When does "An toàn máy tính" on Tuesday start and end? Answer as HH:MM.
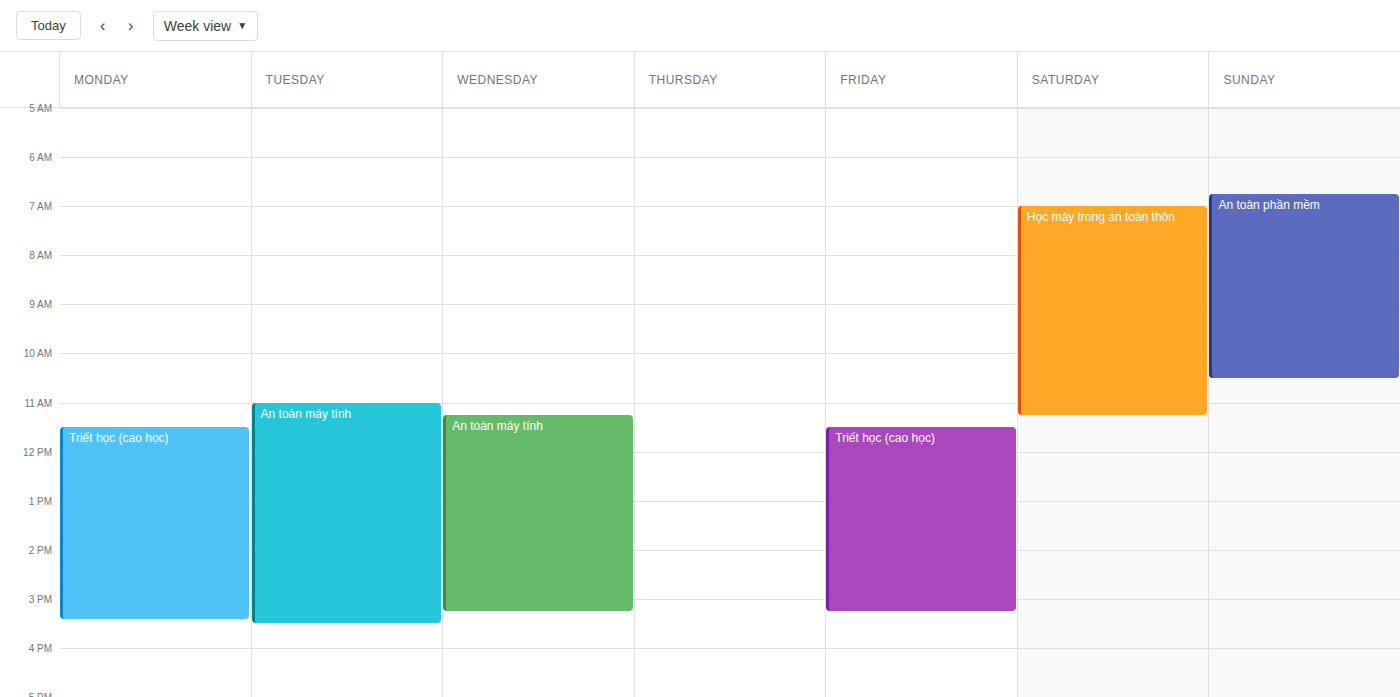
11:00 to 15:30